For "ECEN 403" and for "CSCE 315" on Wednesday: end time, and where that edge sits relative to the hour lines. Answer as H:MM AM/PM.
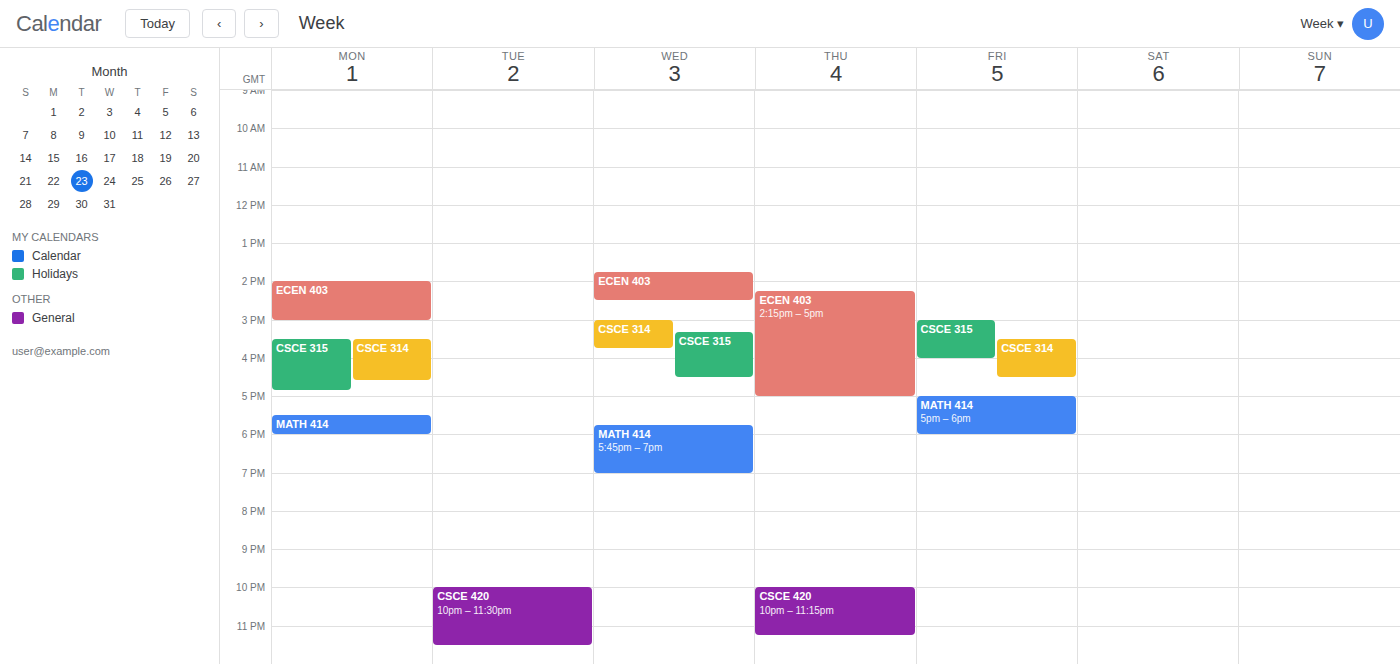
"ECEN 403": 2:30 PM, halfway between the 2 PM and 3 PM lines. "CSCE 315": 4:30 PM, halfway between the 4 PM and 5 PM lines.